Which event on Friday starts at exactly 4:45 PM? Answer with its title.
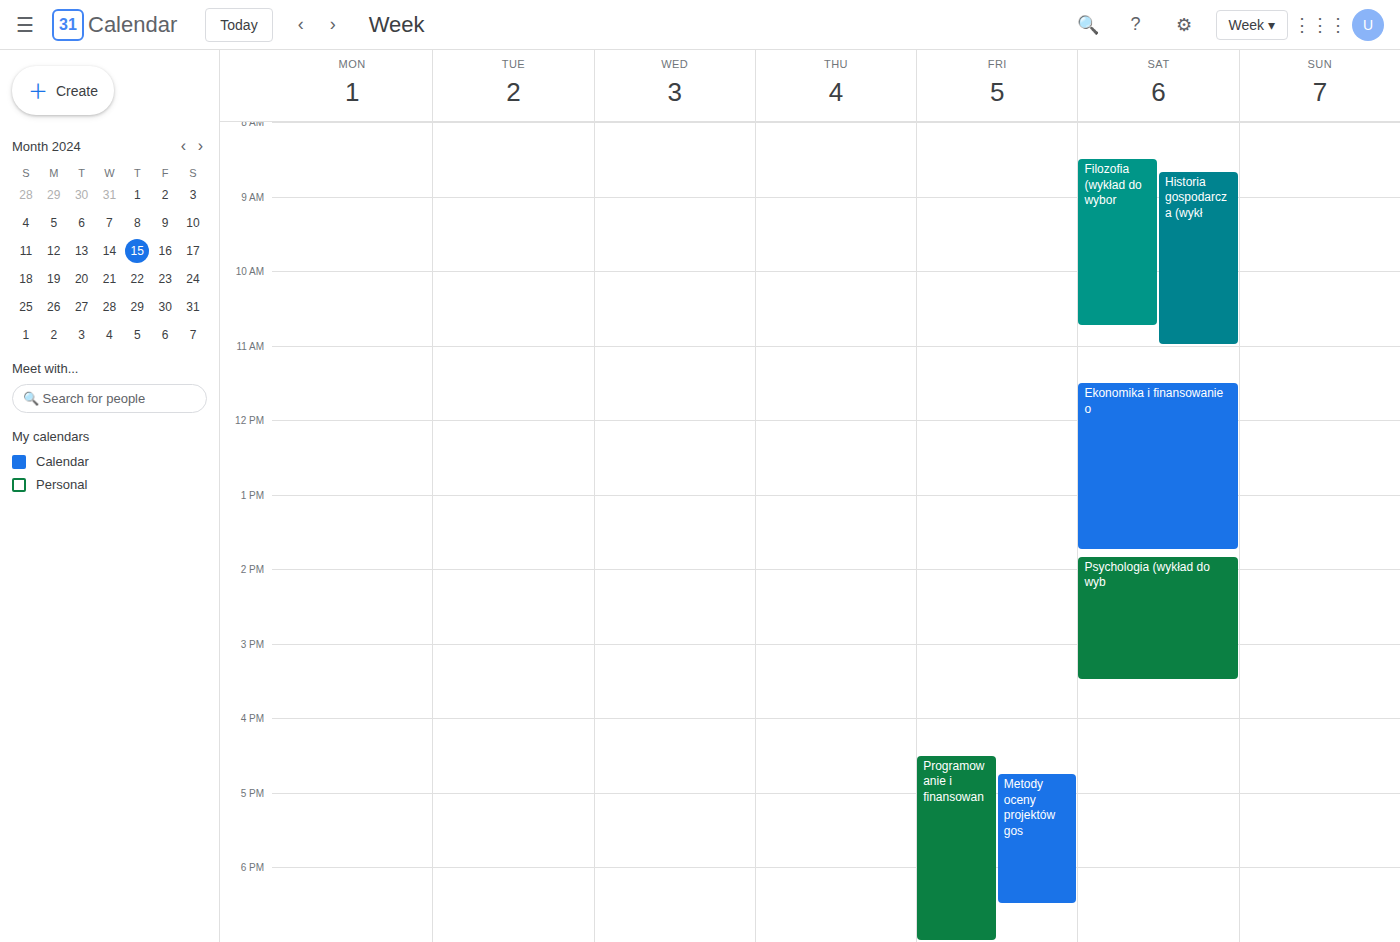
"Metody oceny projektów gos"